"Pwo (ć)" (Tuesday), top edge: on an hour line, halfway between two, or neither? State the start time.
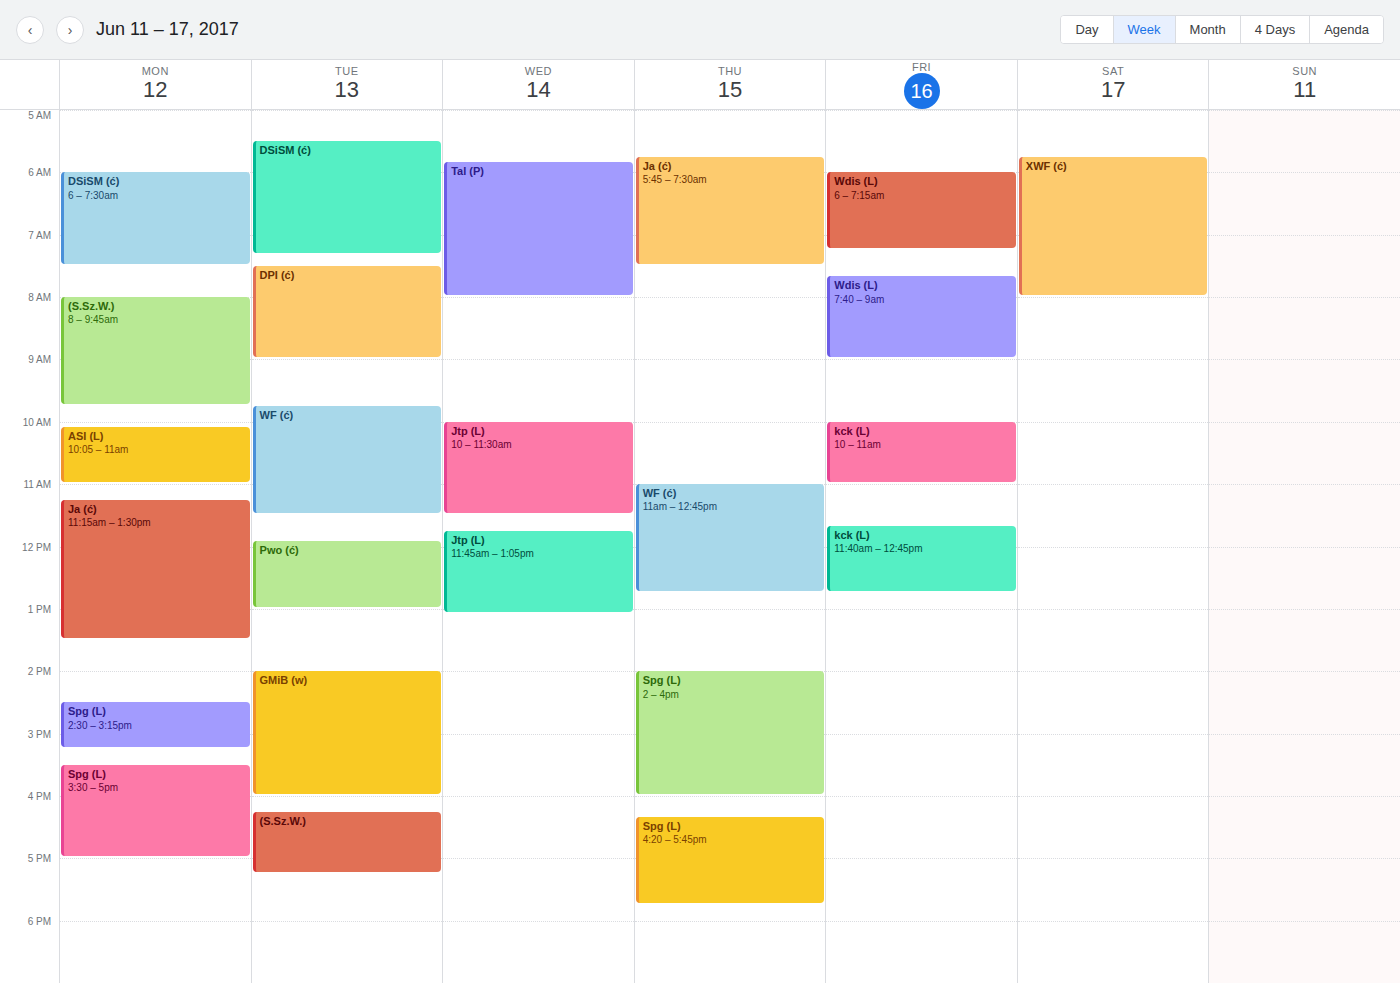
11:55 AM -- neither: 55 minutes below the 11 AM line and 5 minutes above the 12 PM line.